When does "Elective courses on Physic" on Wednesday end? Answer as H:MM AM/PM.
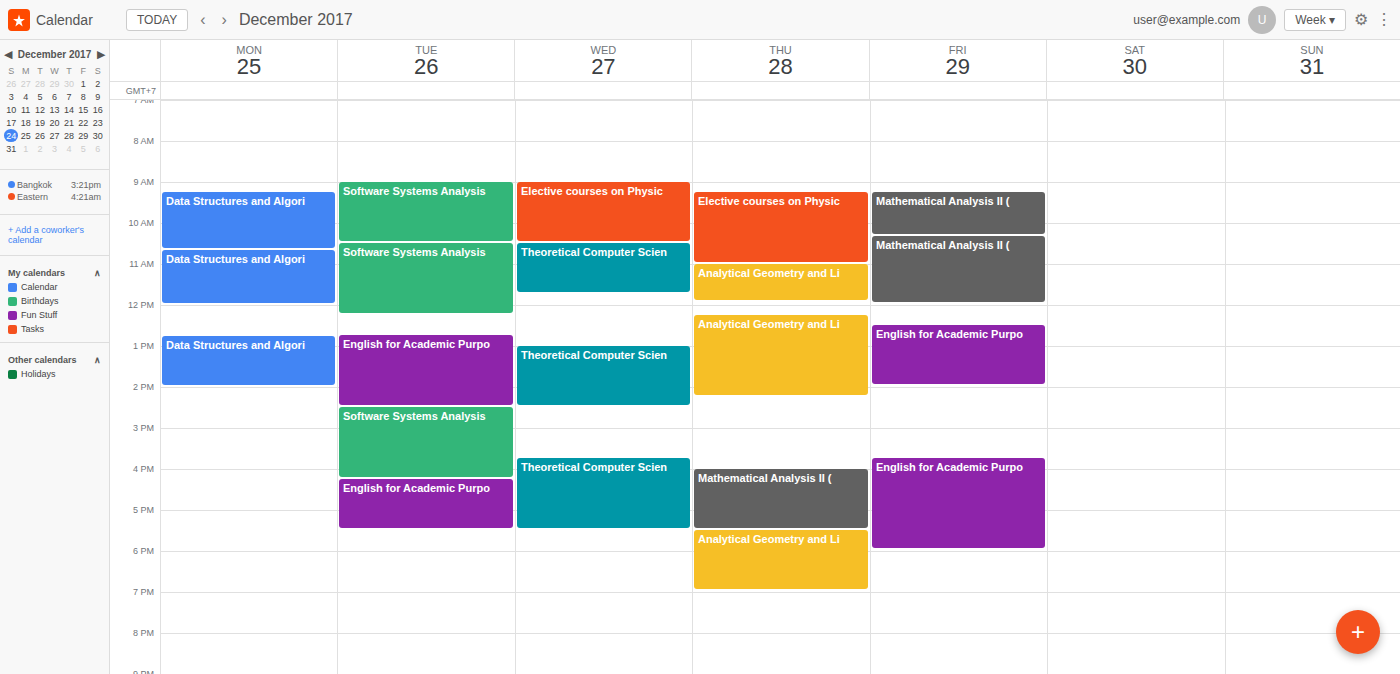
10:30 AM